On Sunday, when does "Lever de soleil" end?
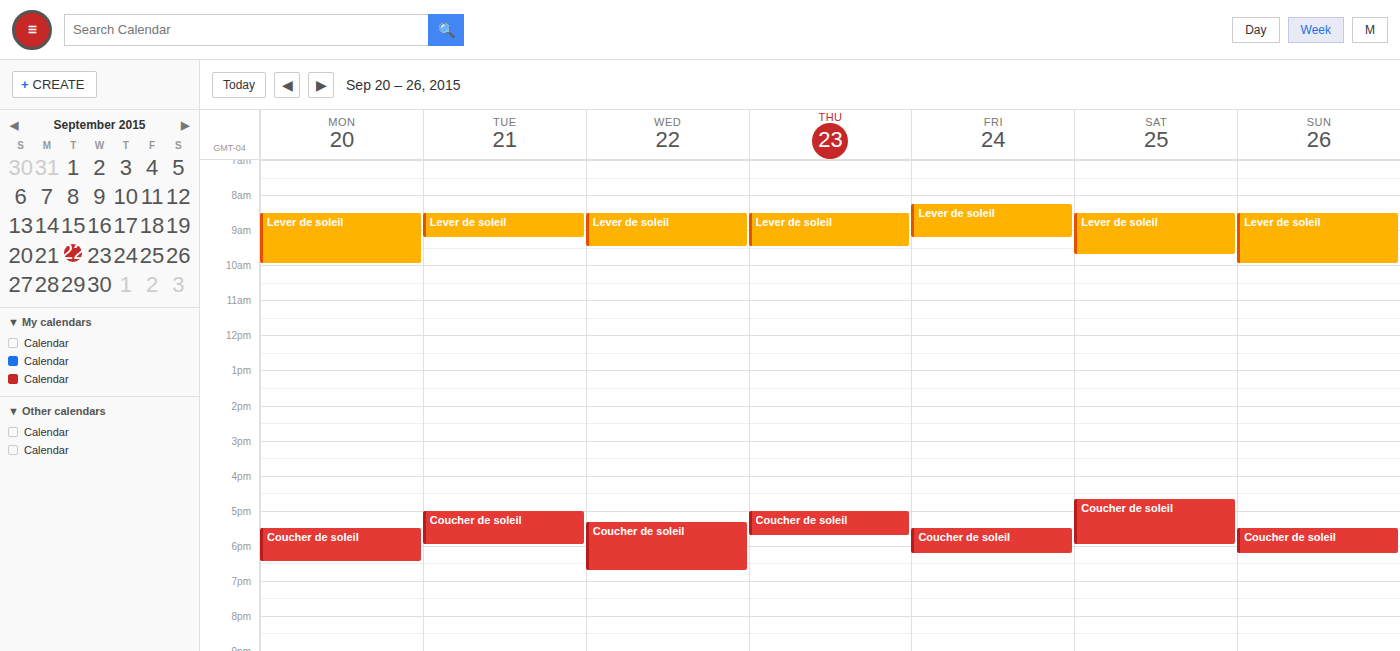
10:00